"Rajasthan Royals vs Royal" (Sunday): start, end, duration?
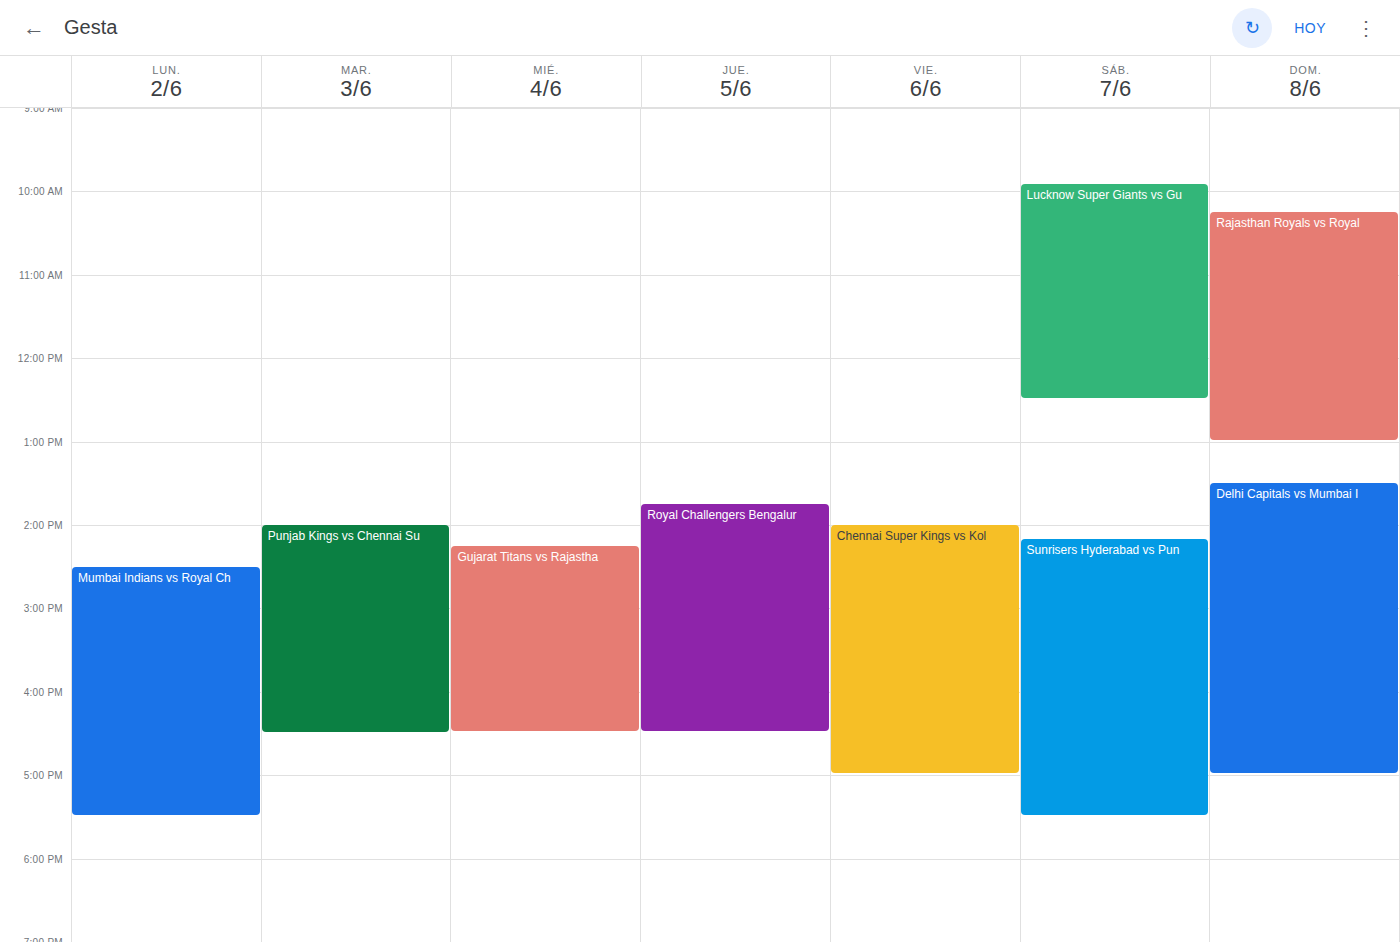
10:15 AM to 1:00 PM, 2 hours 45 minutes